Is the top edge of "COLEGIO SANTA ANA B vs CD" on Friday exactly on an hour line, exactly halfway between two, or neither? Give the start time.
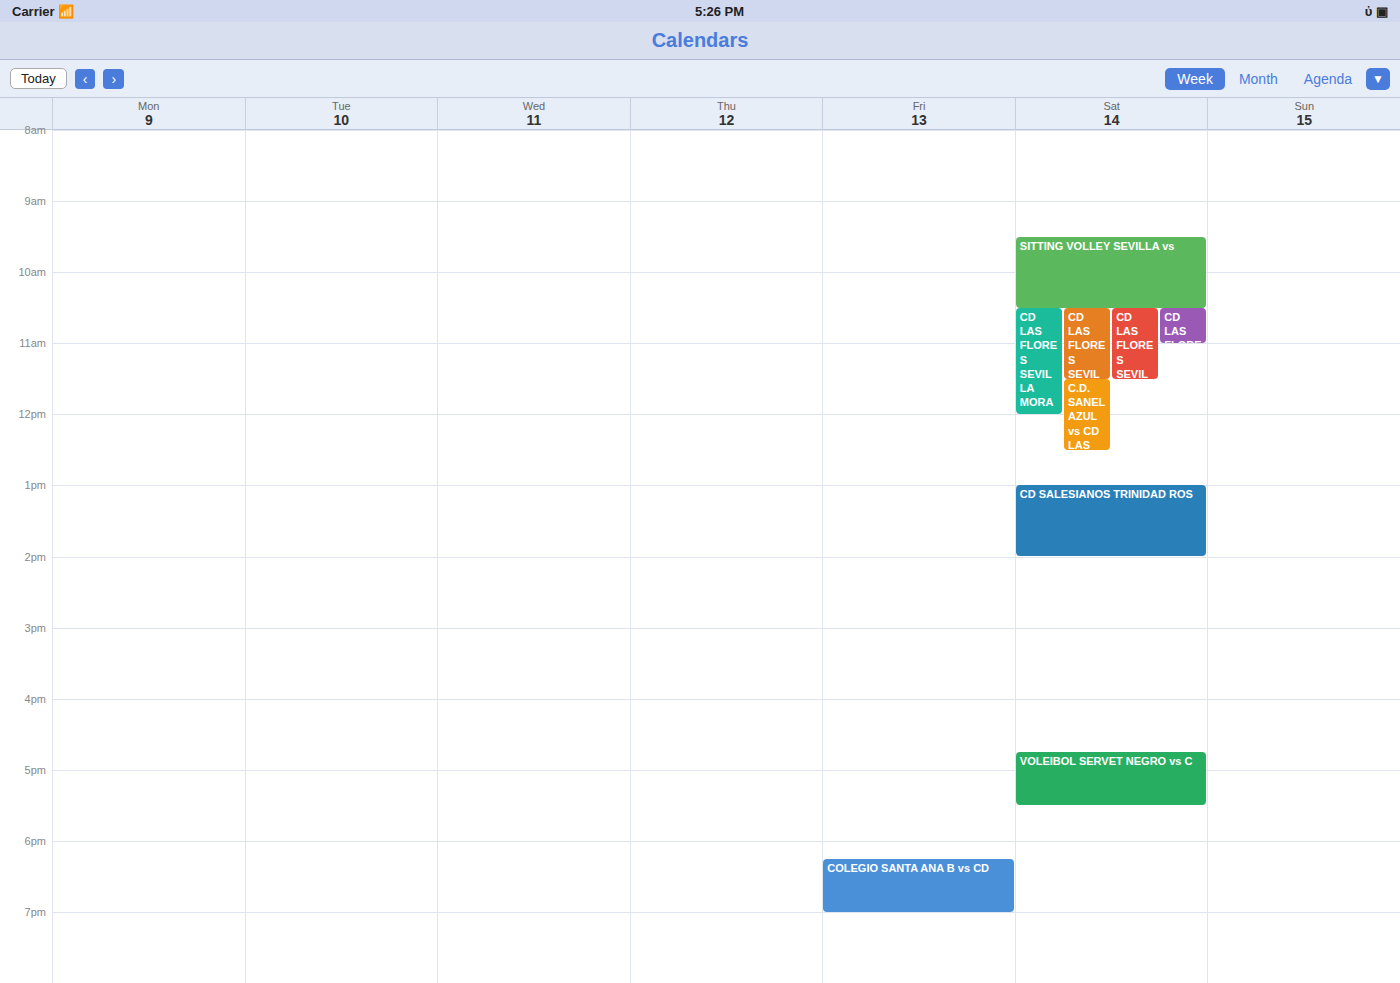
6:15 PM -- neither: a quarter of the way from the 6 PM line to the 7 PM line.